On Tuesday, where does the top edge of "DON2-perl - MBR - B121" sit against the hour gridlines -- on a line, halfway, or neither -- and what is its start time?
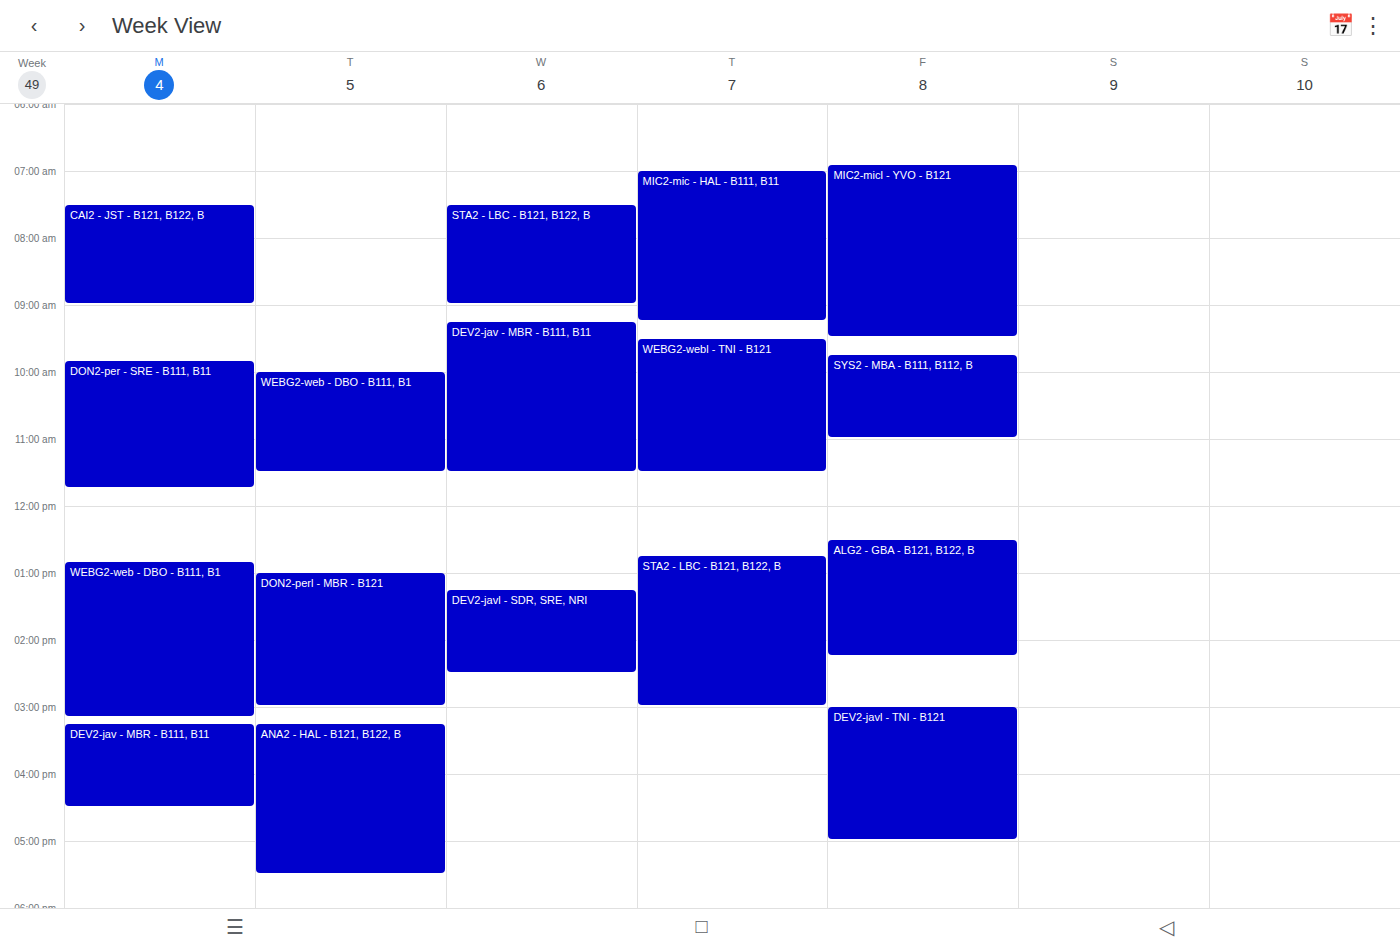
1:00 PM -- exactly on the 1 PM line.